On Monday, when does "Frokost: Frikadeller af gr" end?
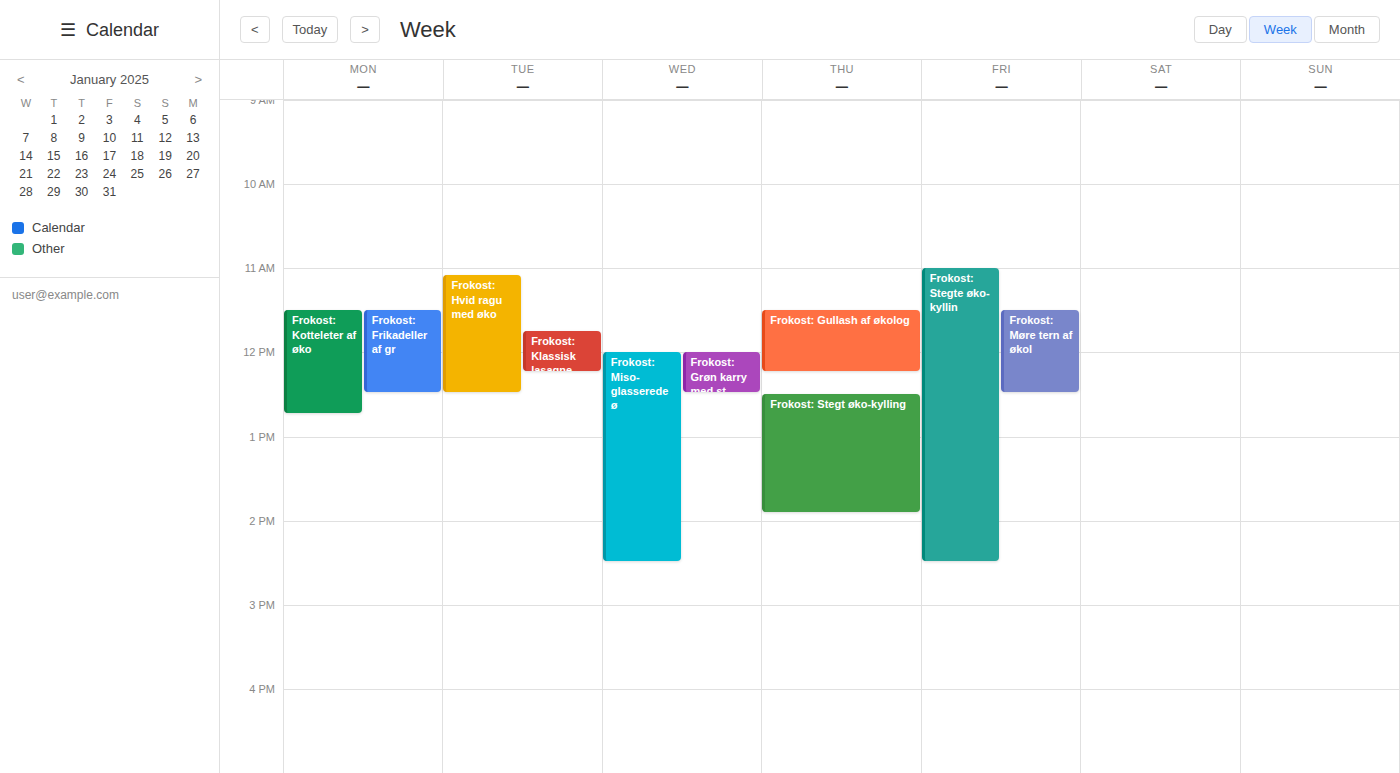
12:30 PM